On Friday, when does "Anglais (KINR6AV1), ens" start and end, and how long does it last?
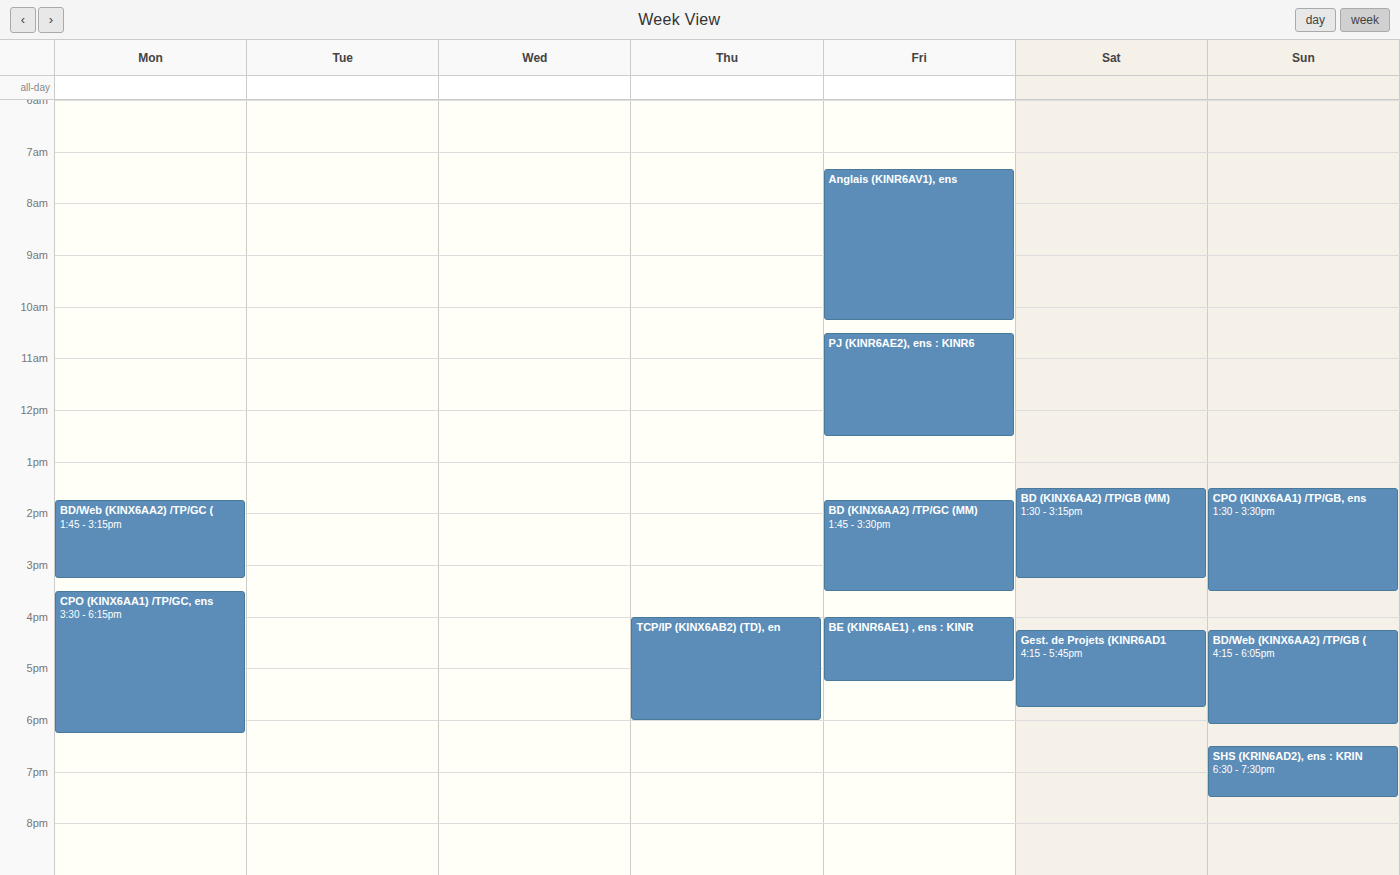
7:20 AM to 10:15 AM, 2 hours 55 minutes